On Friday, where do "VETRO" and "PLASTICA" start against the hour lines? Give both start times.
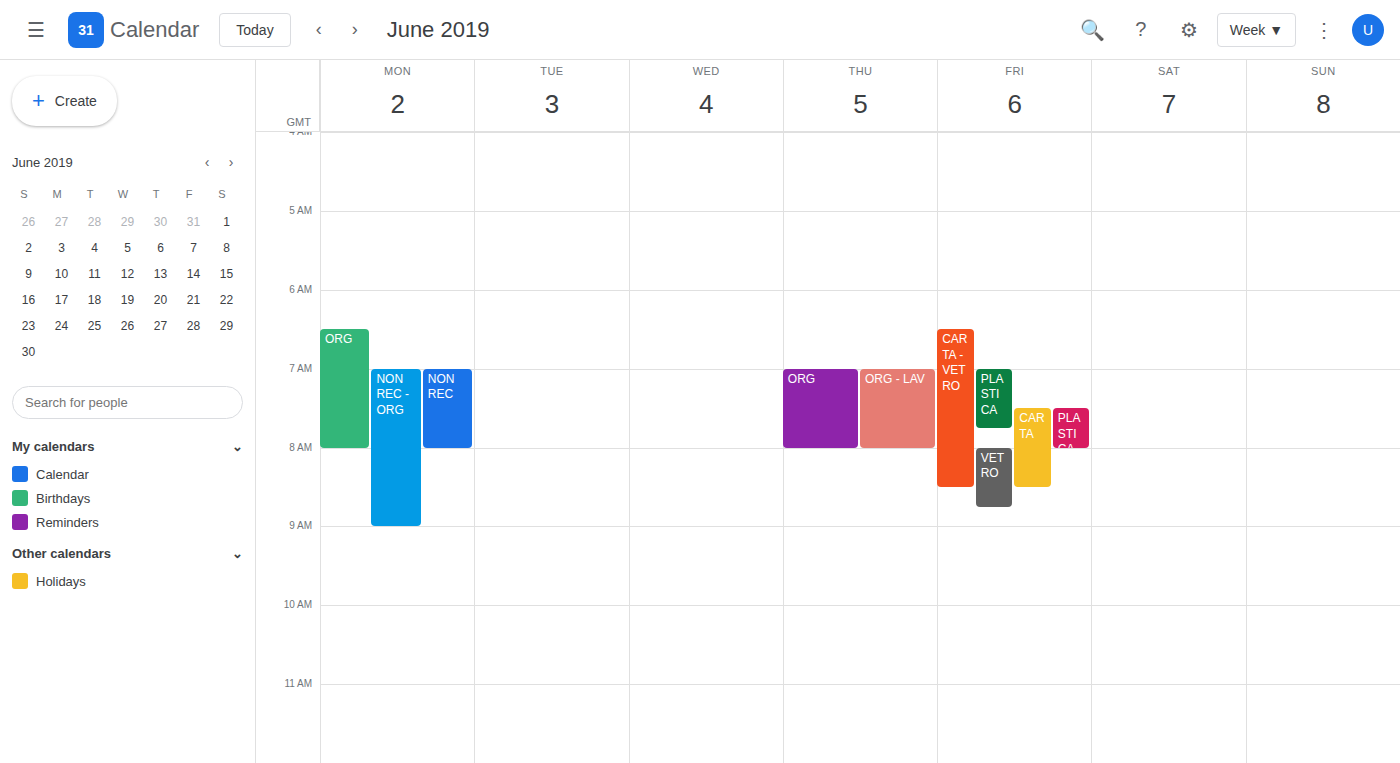
"VETRO": 8:00 AM, exactly on the 8 AM line. "PLASTICA": 7:00 AM, exactly on the 7 AM line.